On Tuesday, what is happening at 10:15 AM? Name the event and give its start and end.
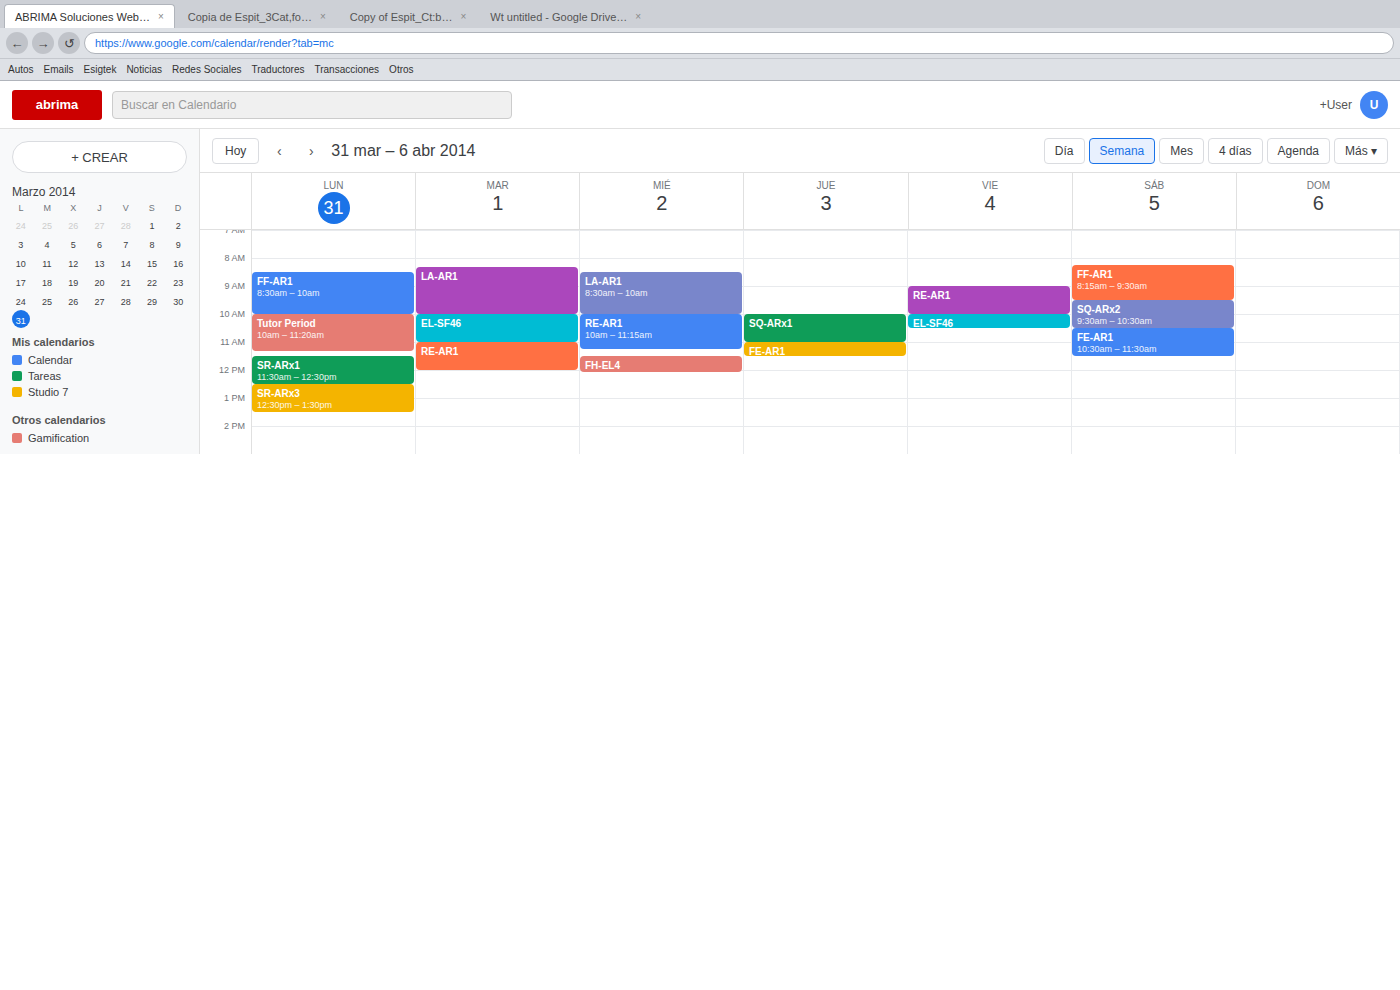
"EL-SF46", 10:00 AM to 11:00 AM